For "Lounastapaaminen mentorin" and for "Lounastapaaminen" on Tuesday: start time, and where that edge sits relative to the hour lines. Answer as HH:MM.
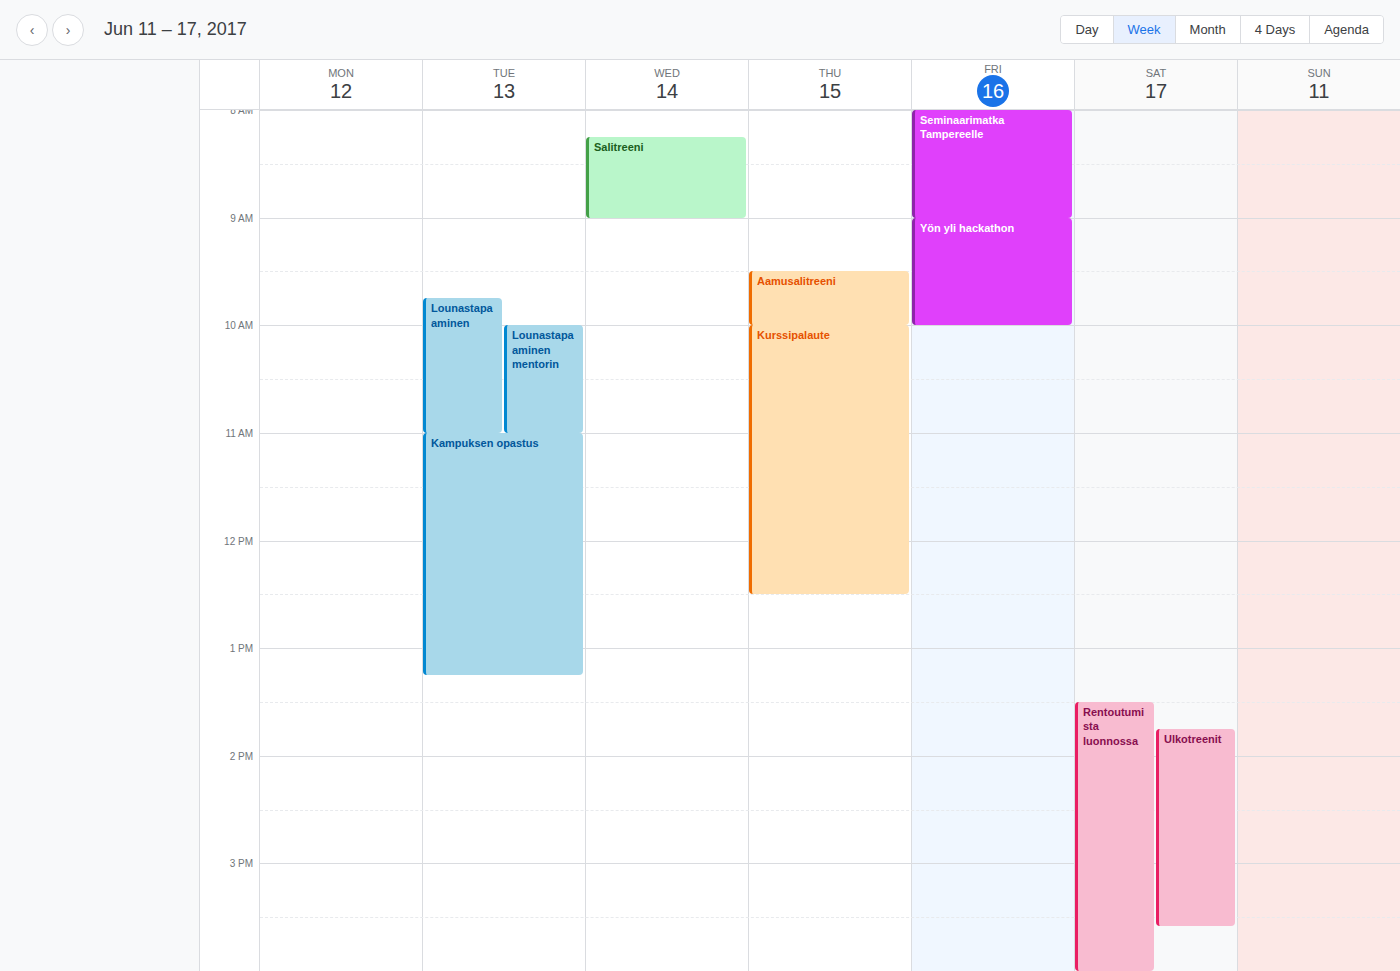
"Lounastapaaminen mentorin": 10:00, exactly on the 10:00 line. "Lounastapaaminen": 09:45, neither: three quarters of the way from the 09:00 line to the 10:00 line.